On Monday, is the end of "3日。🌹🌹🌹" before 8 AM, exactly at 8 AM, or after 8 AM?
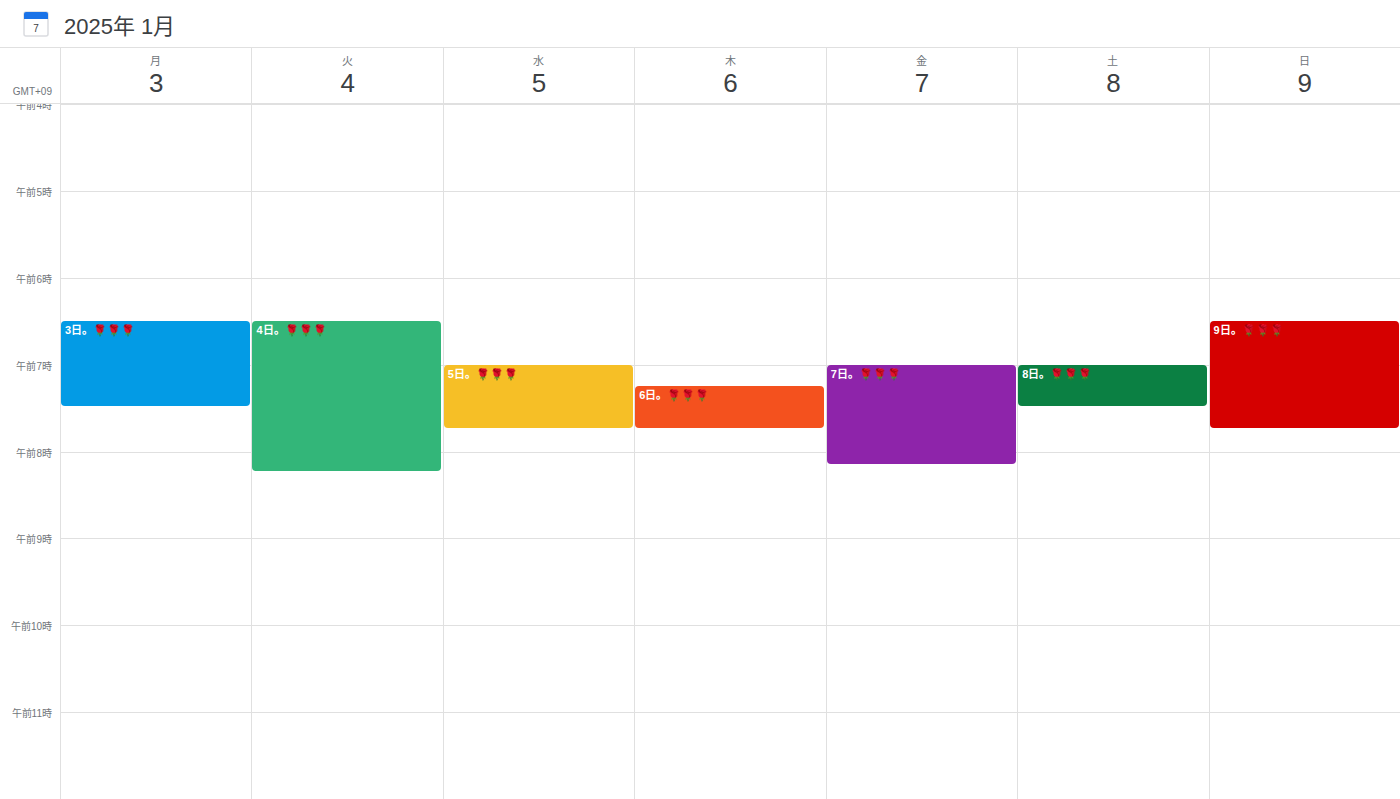
7:30 AM -- before 8 AM, 30 minutes above the 8 AM line.